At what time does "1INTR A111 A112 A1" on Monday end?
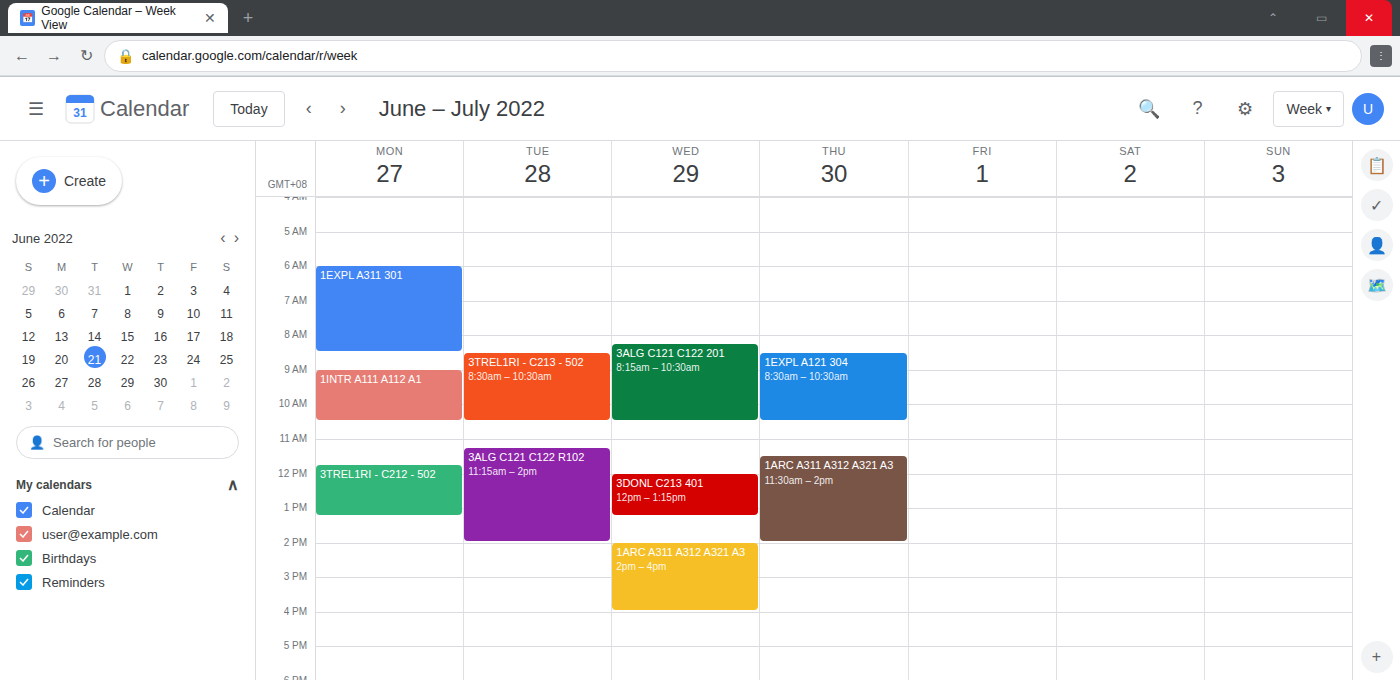
10:30 AM